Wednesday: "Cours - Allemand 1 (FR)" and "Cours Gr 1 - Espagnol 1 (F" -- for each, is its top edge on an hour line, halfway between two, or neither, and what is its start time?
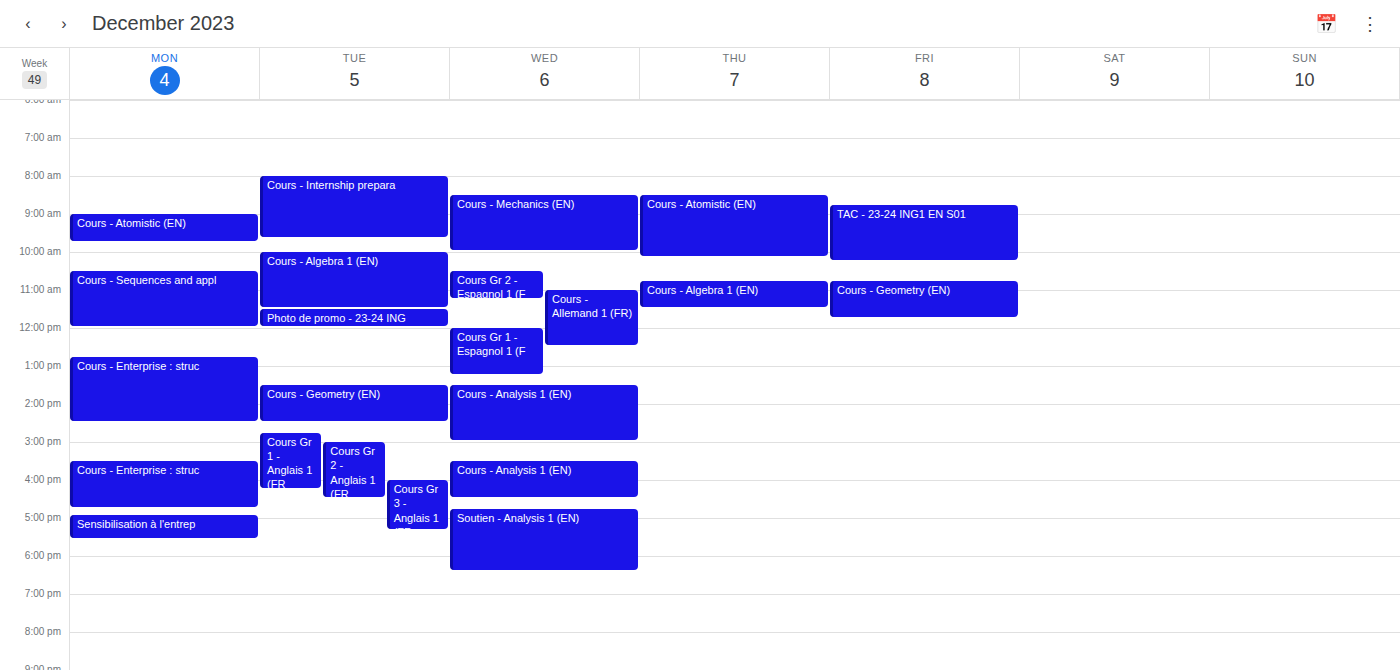
"Cours - Allemand 1 (FR)": 11:00 AM, exactly on the 11 AM line. "Cours Gr 1 - Espagnol 1 (F": 12:00 PM, exactly on the 12 PM line.